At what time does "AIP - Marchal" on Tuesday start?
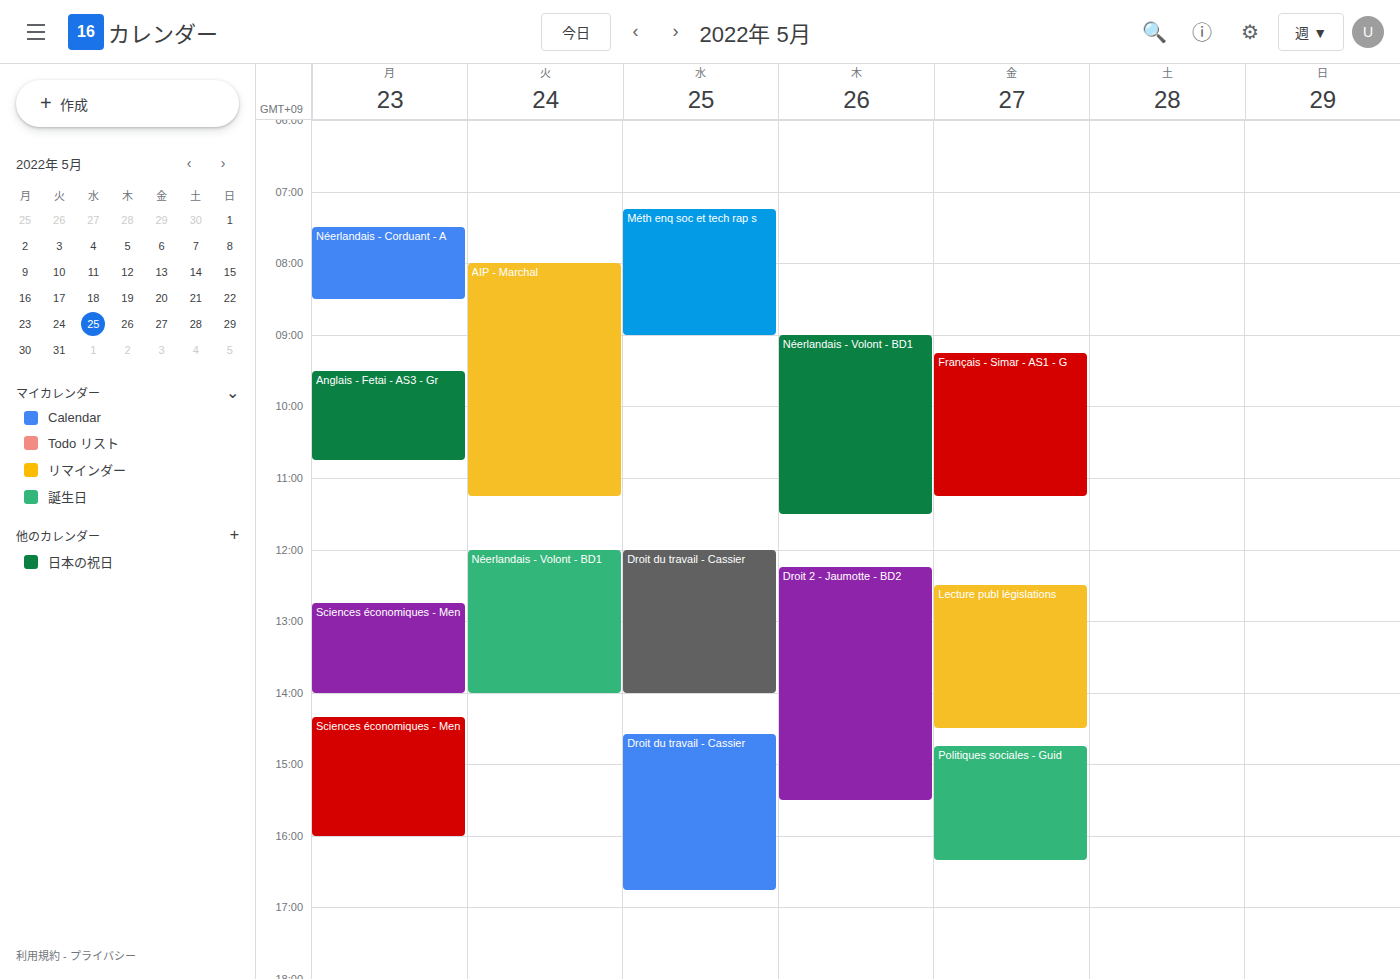
08:00